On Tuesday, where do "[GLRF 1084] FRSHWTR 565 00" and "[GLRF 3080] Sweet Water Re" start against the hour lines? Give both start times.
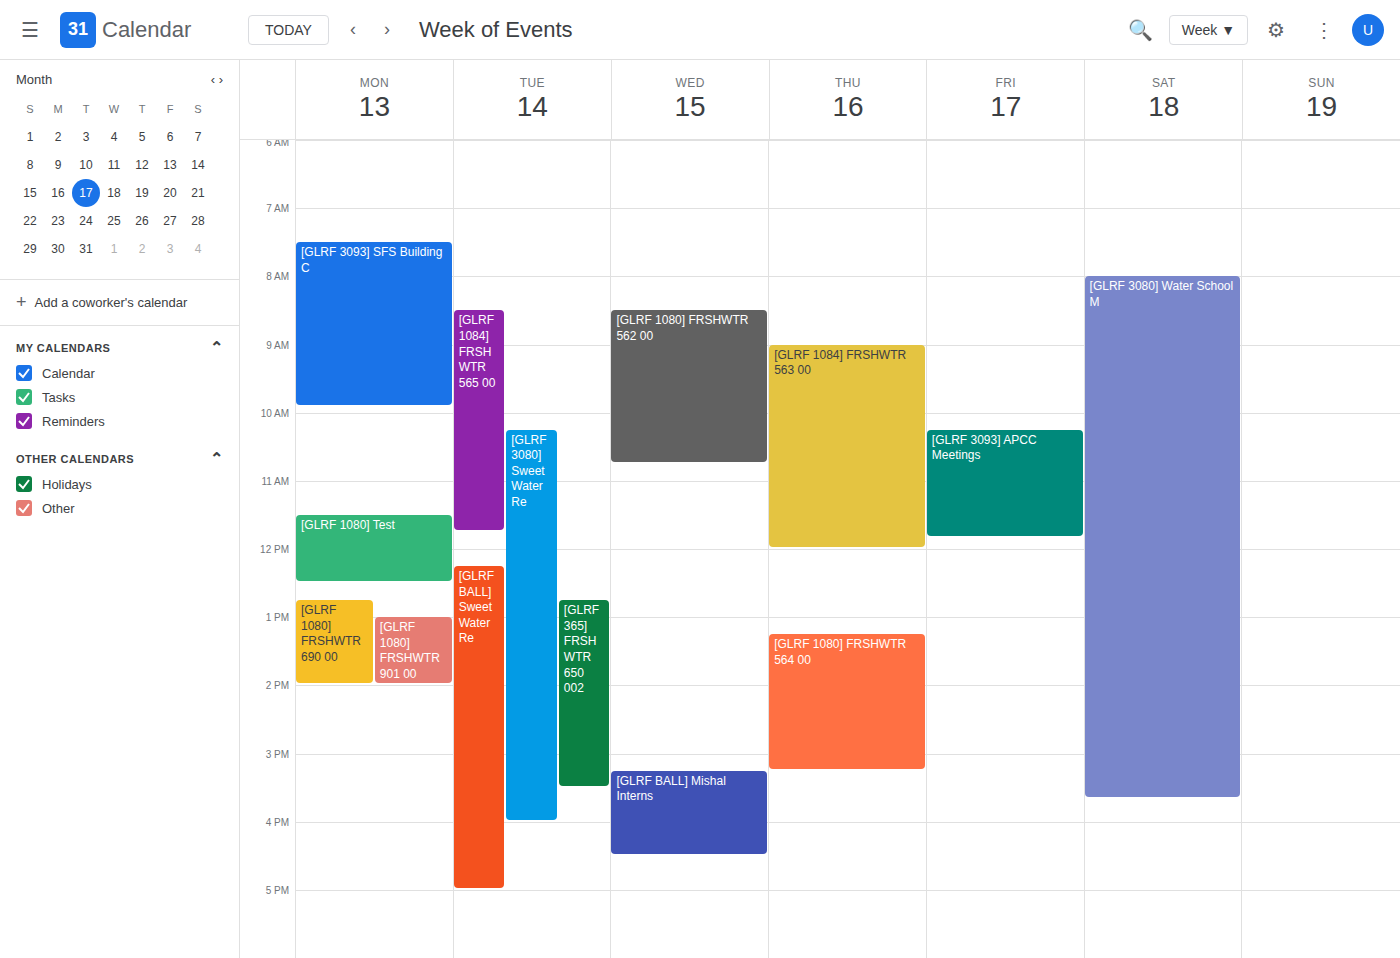
"[GLRF 1084] FRSHWTR 565 00": 8:30 AM, halfway between the 8 AM and 9 AM lines. "[GLRF 3080] Sweet Water Re": 10:15 AM, neither: a quarter of the way from the 10 AM line to the 11 AM line.